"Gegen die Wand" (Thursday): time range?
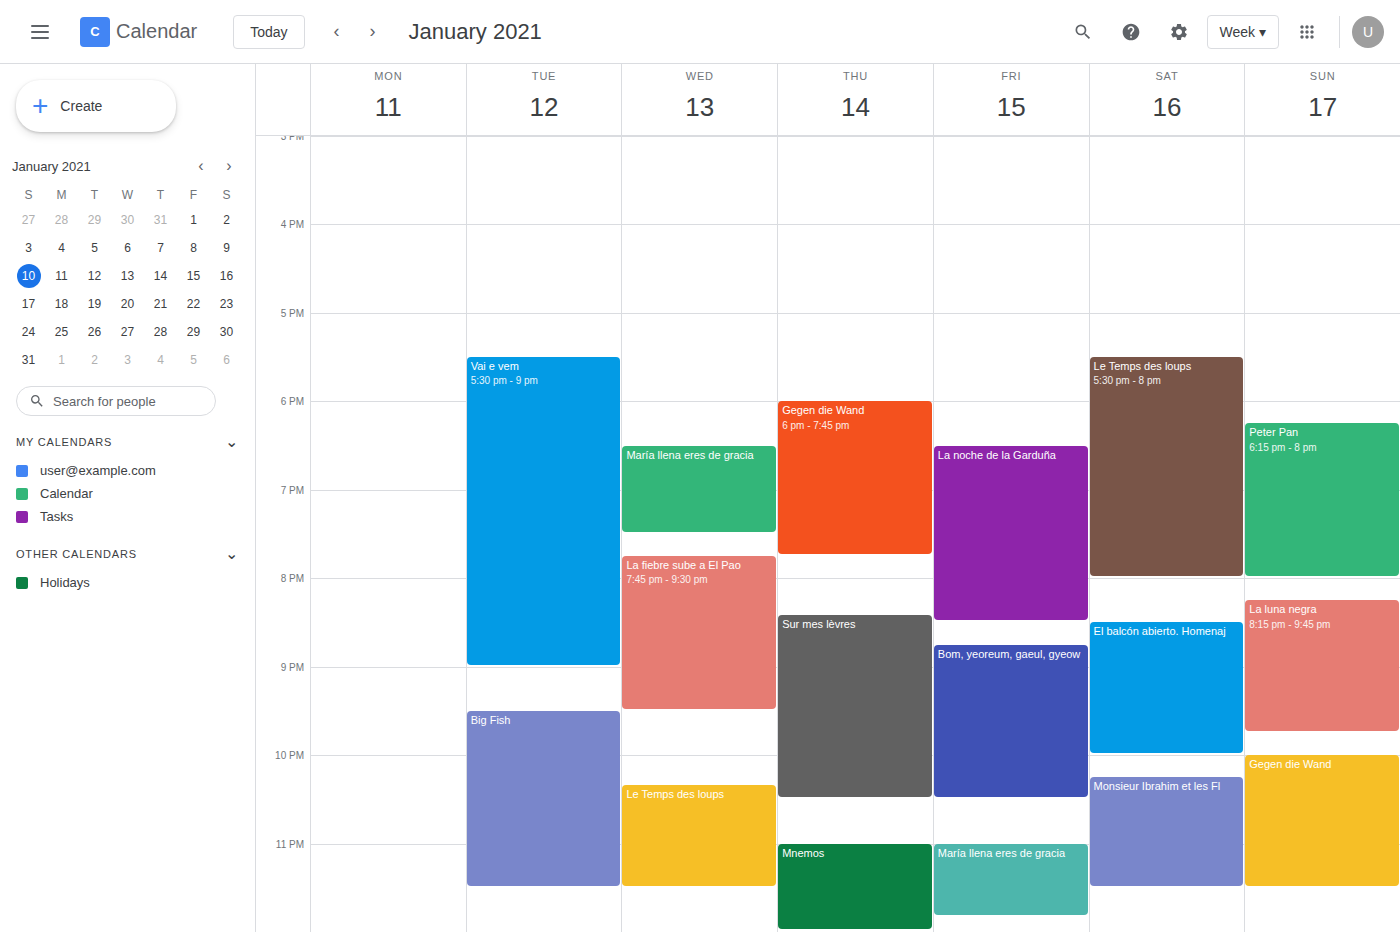
6:00 PM to 7:45 PM